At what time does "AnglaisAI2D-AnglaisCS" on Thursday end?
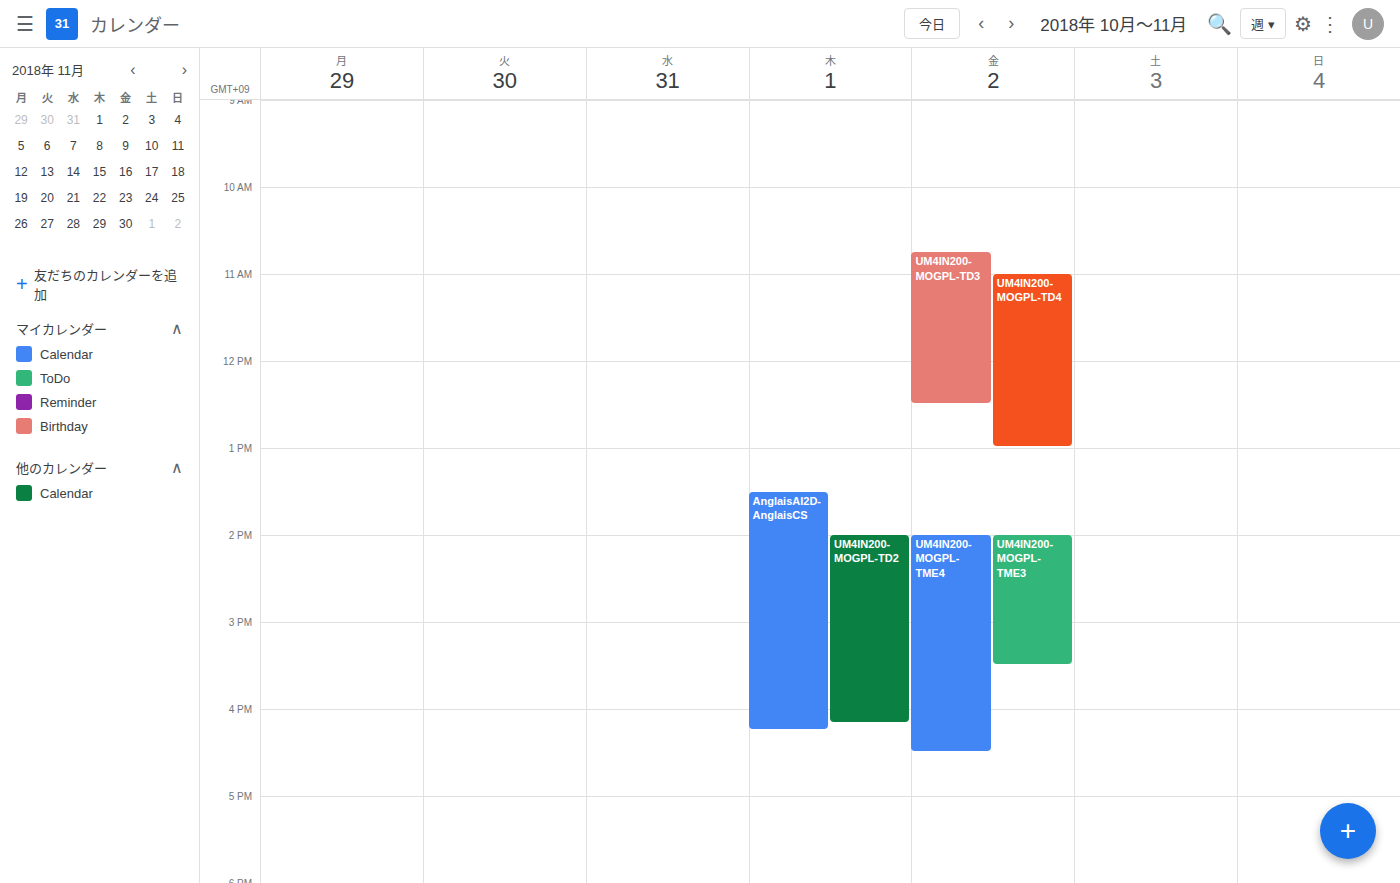
16:15